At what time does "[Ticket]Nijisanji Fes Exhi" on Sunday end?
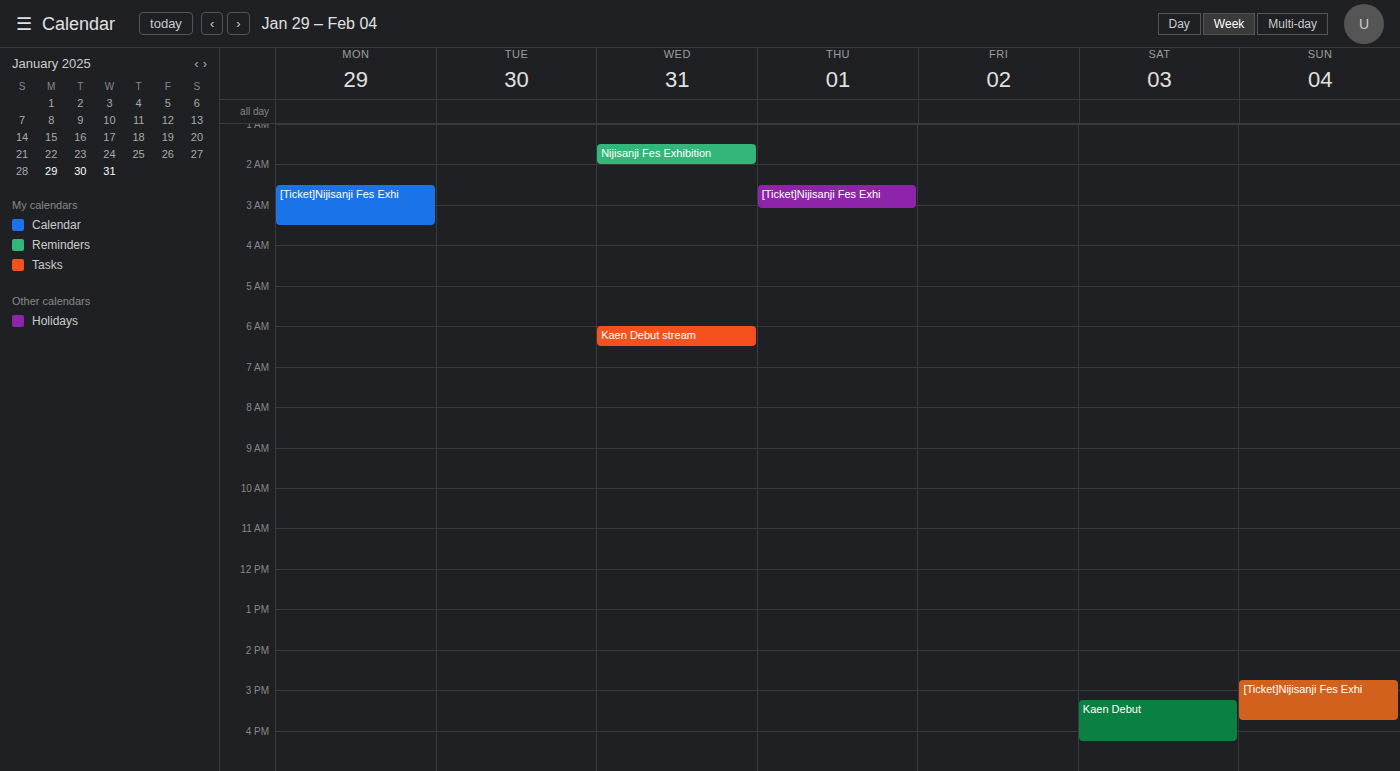
3:45 PM